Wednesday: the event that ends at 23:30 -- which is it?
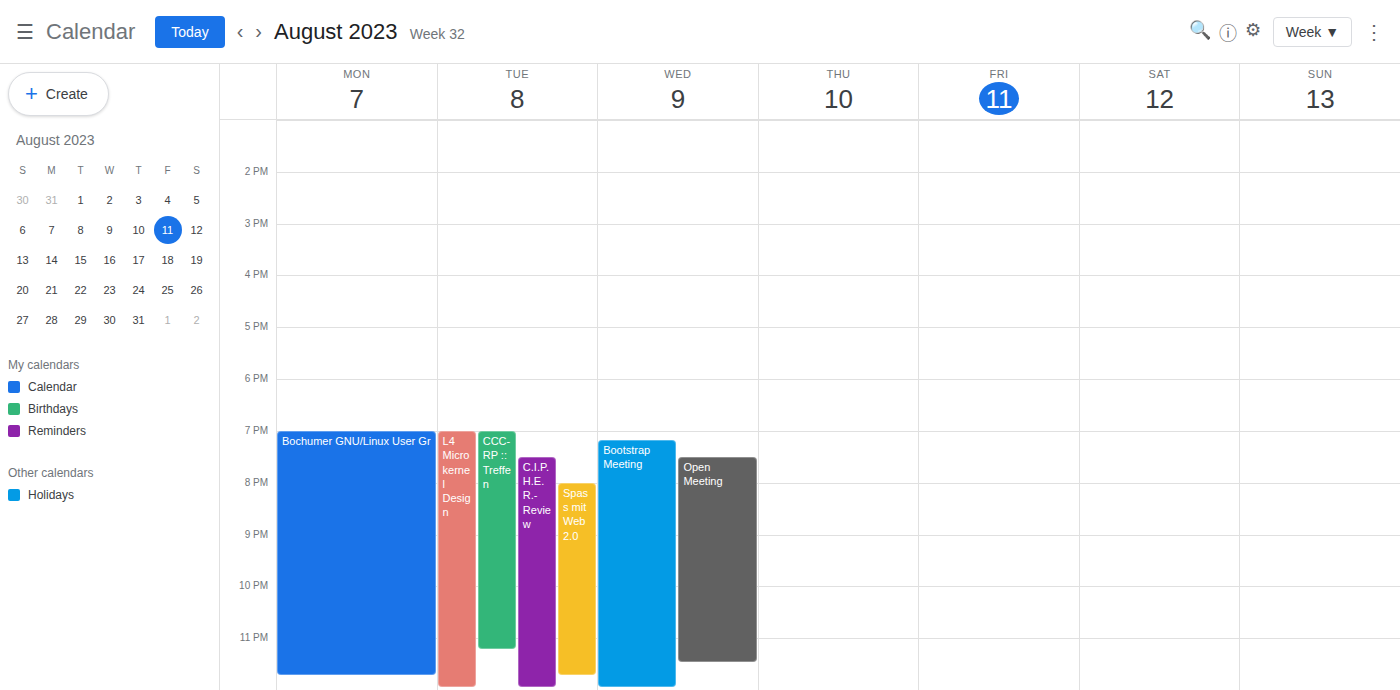
"Open Meeting"